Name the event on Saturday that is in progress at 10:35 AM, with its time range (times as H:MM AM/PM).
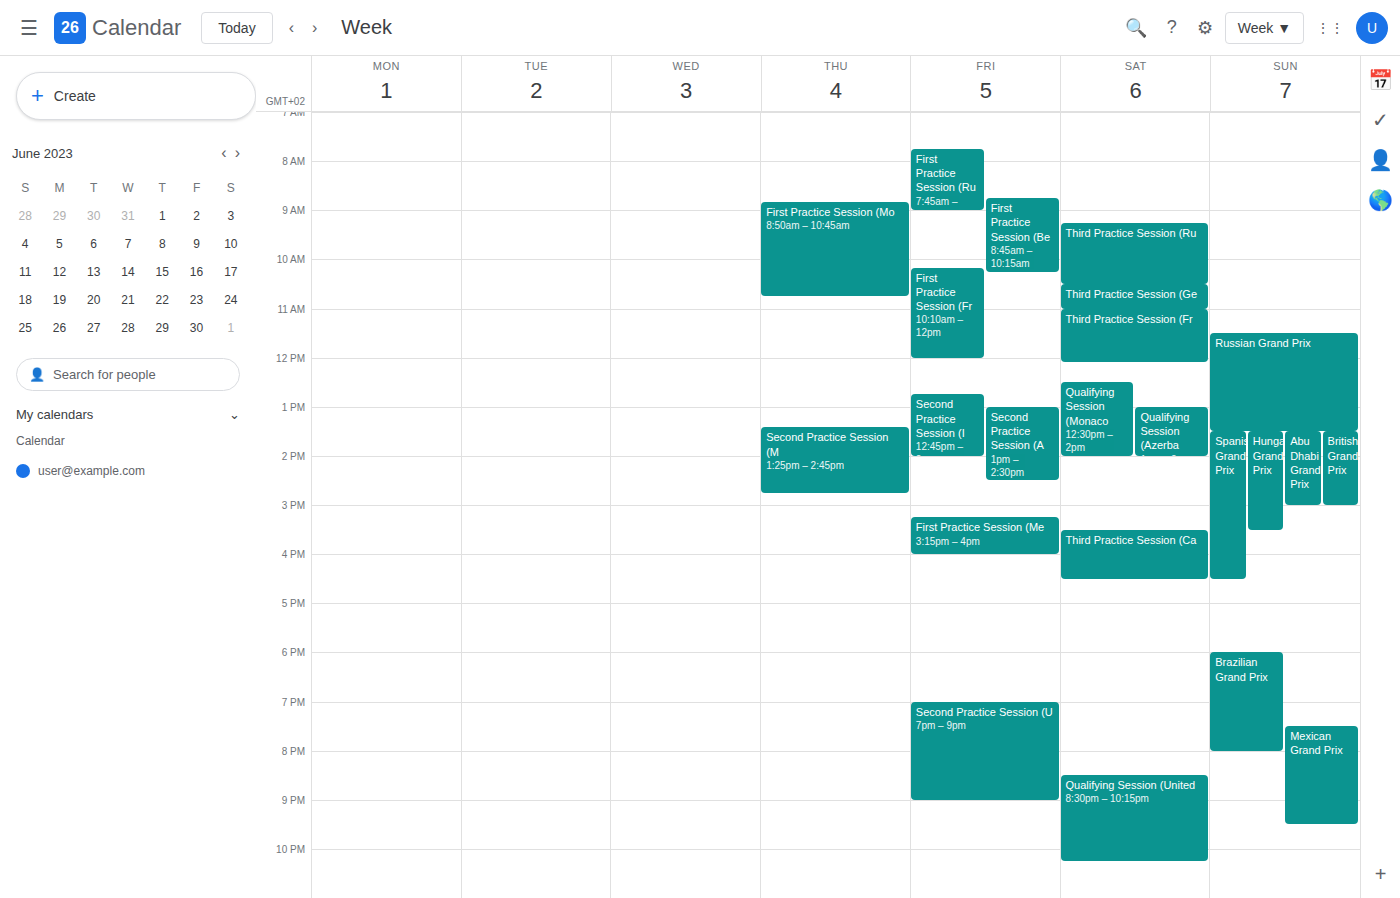
"Third Practice Session (Ge", 10:30 AM to 11:00 AM